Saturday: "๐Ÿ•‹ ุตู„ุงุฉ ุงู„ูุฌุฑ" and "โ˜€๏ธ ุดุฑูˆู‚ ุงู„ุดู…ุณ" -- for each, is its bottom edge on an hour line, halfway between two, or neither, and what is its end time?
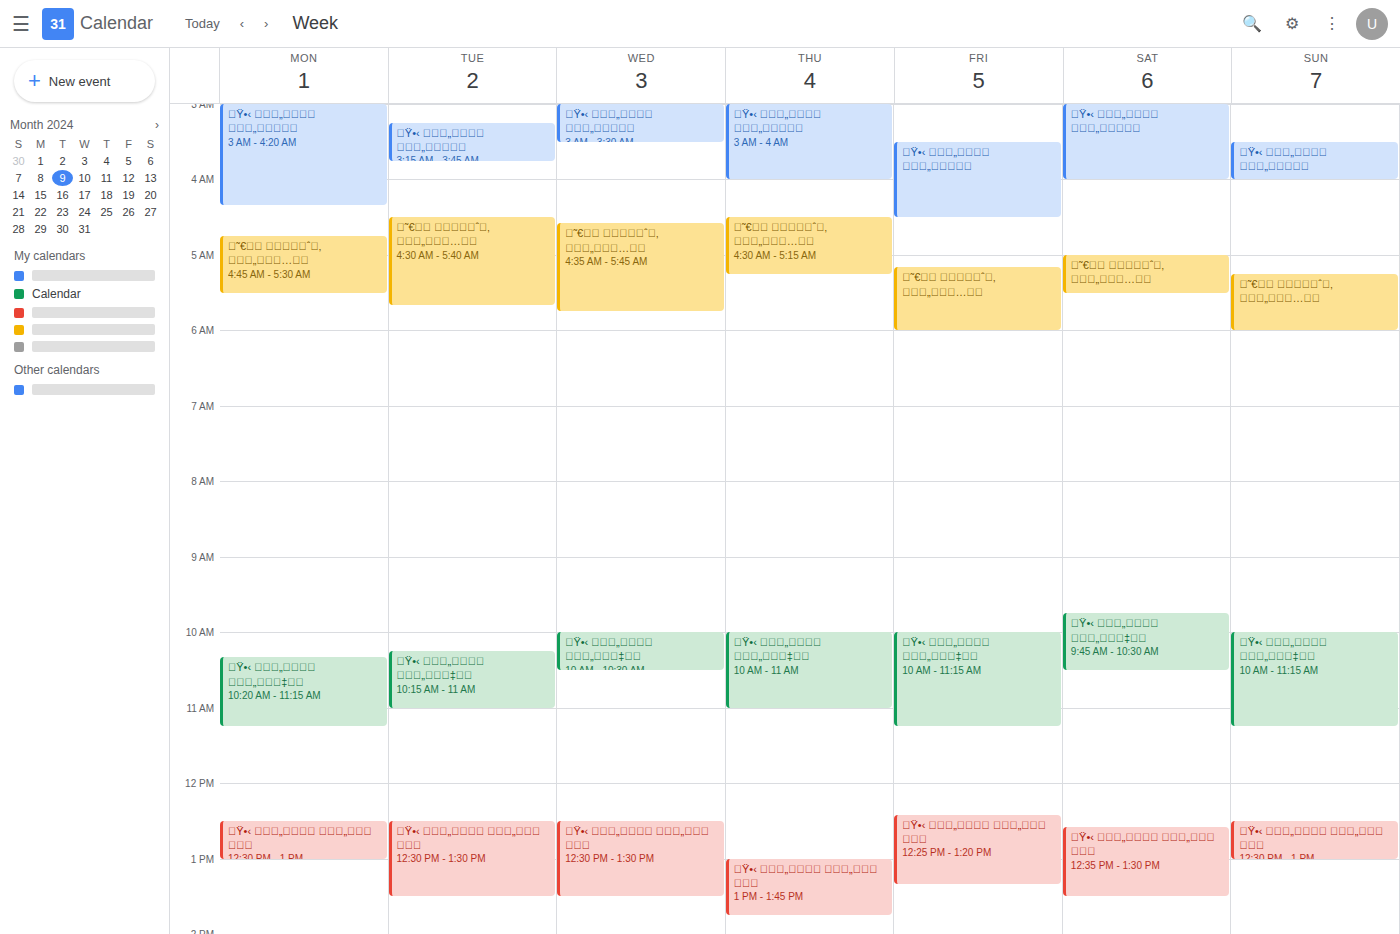
"๐Ÿ•‹ ุตู„ุงุฉ ุงู„ูุฌุฑ": 4:00 AM, exactly on the 4 AM line. "โ˜€๏ธ ุดุฑูˆู‚ ุงู„ุดู…ุณ": 5:30 AM, halfway between the 5 AM and 6 AM lines.